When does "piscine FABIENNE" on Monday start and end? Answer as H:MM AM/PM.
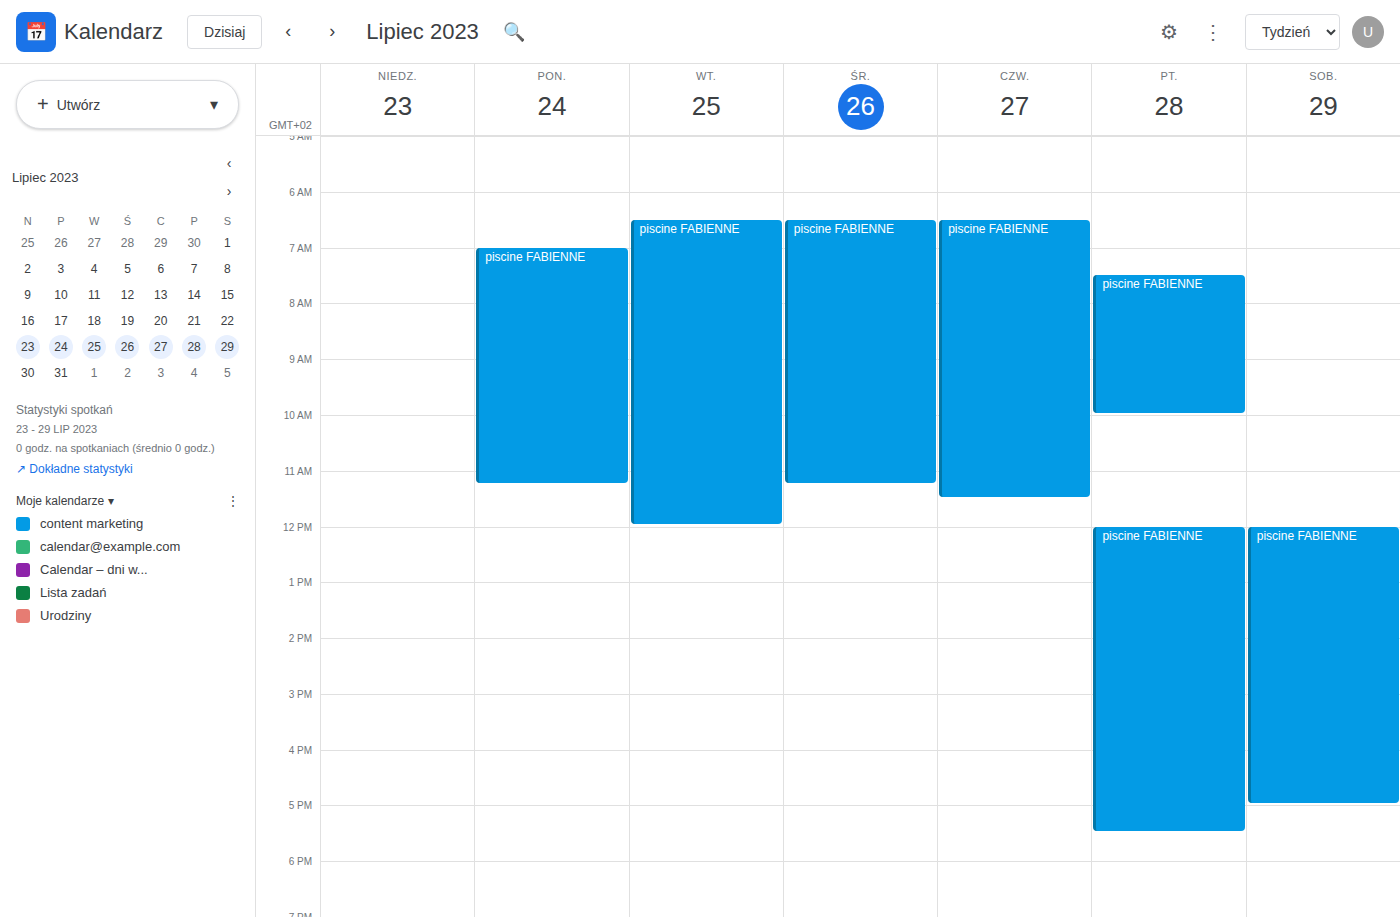
7:00 AM to 11:15 AM